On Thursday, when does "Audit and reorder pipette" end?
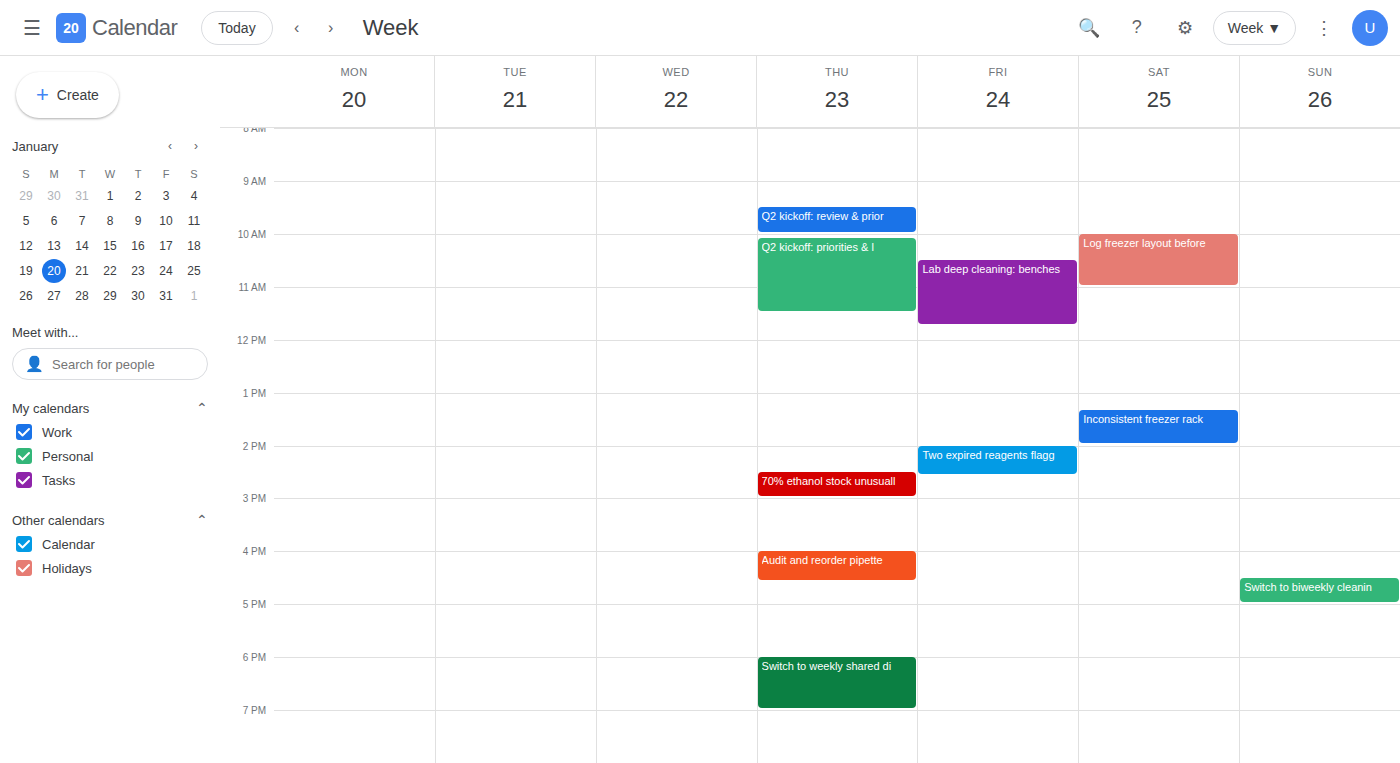
16:35